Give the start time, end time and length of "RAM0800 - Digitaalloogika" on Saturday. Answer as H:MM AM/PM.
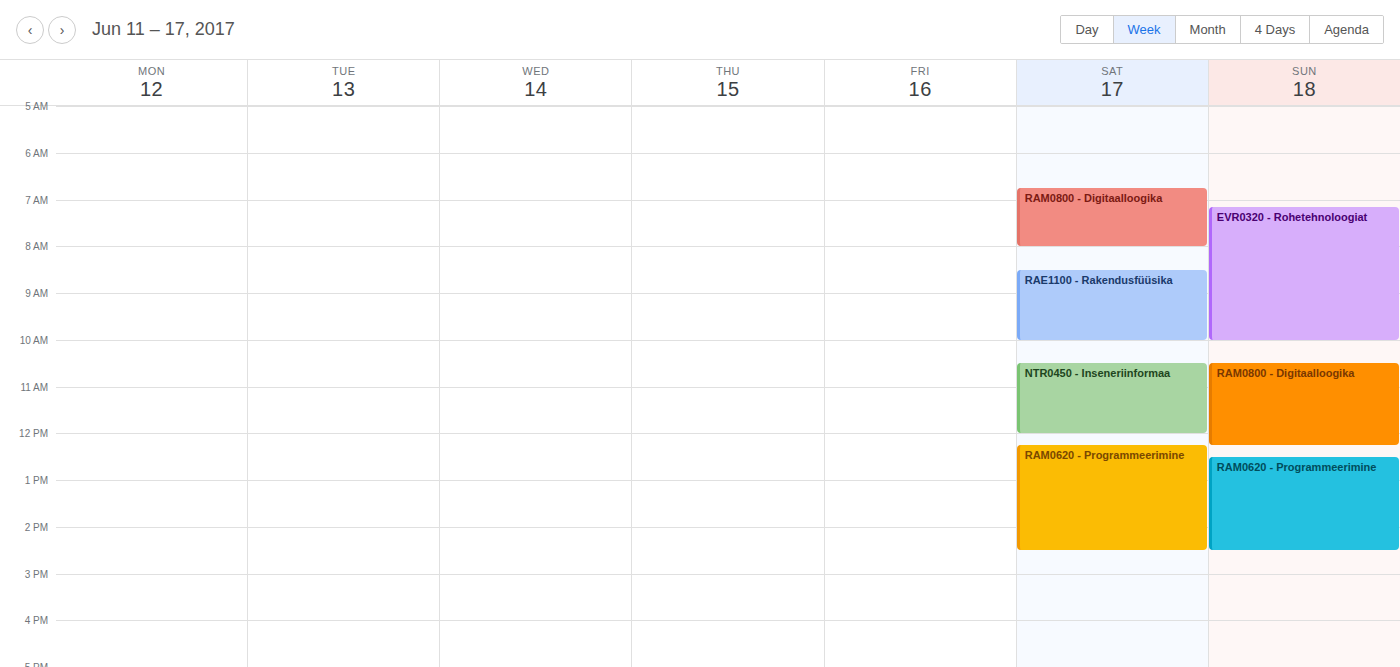
6:45 AM to 8:00 AM, 1 hour 15 minutes